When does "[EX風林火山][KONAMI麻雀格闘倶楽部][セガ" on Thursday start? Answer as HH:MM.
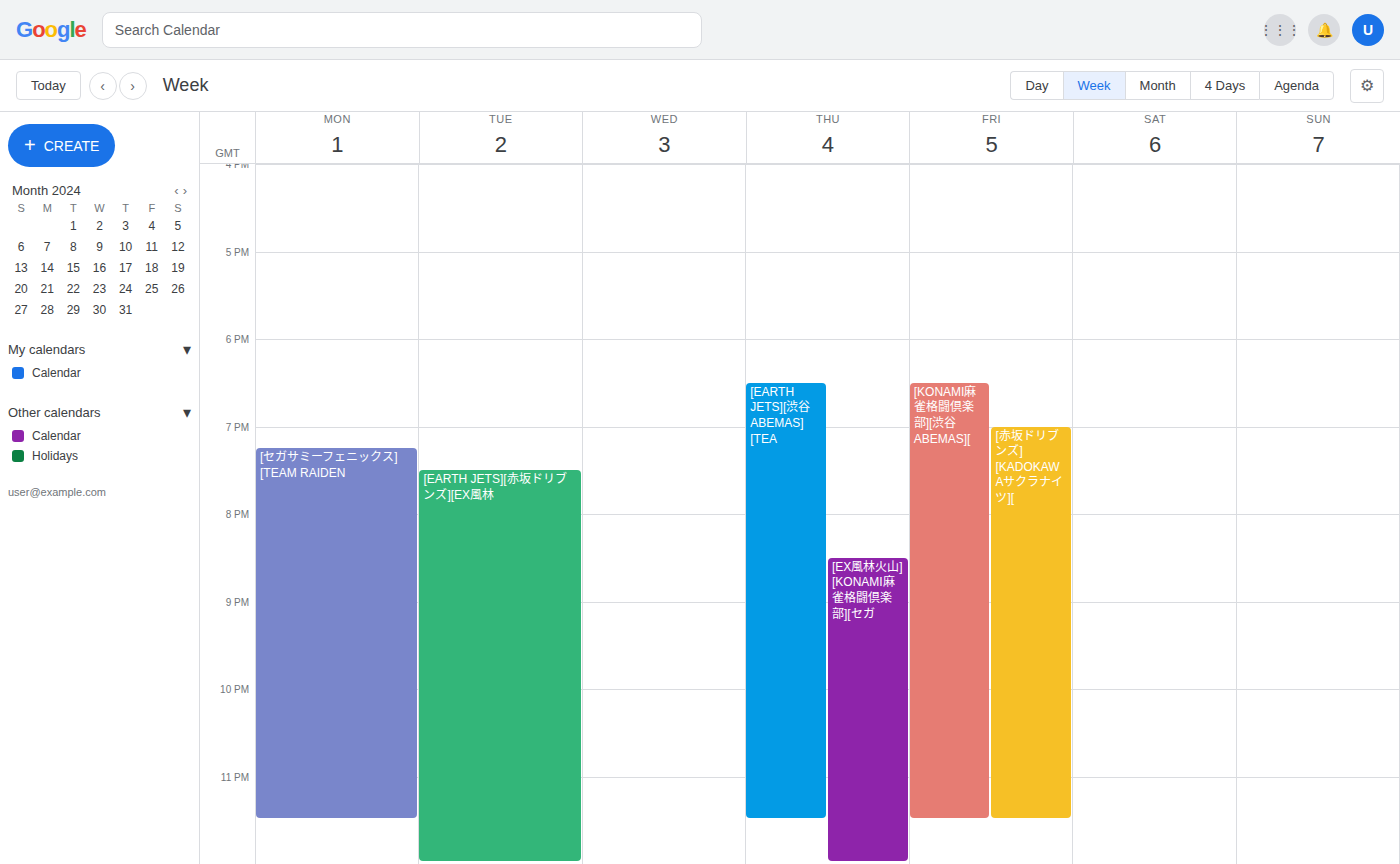
20:30